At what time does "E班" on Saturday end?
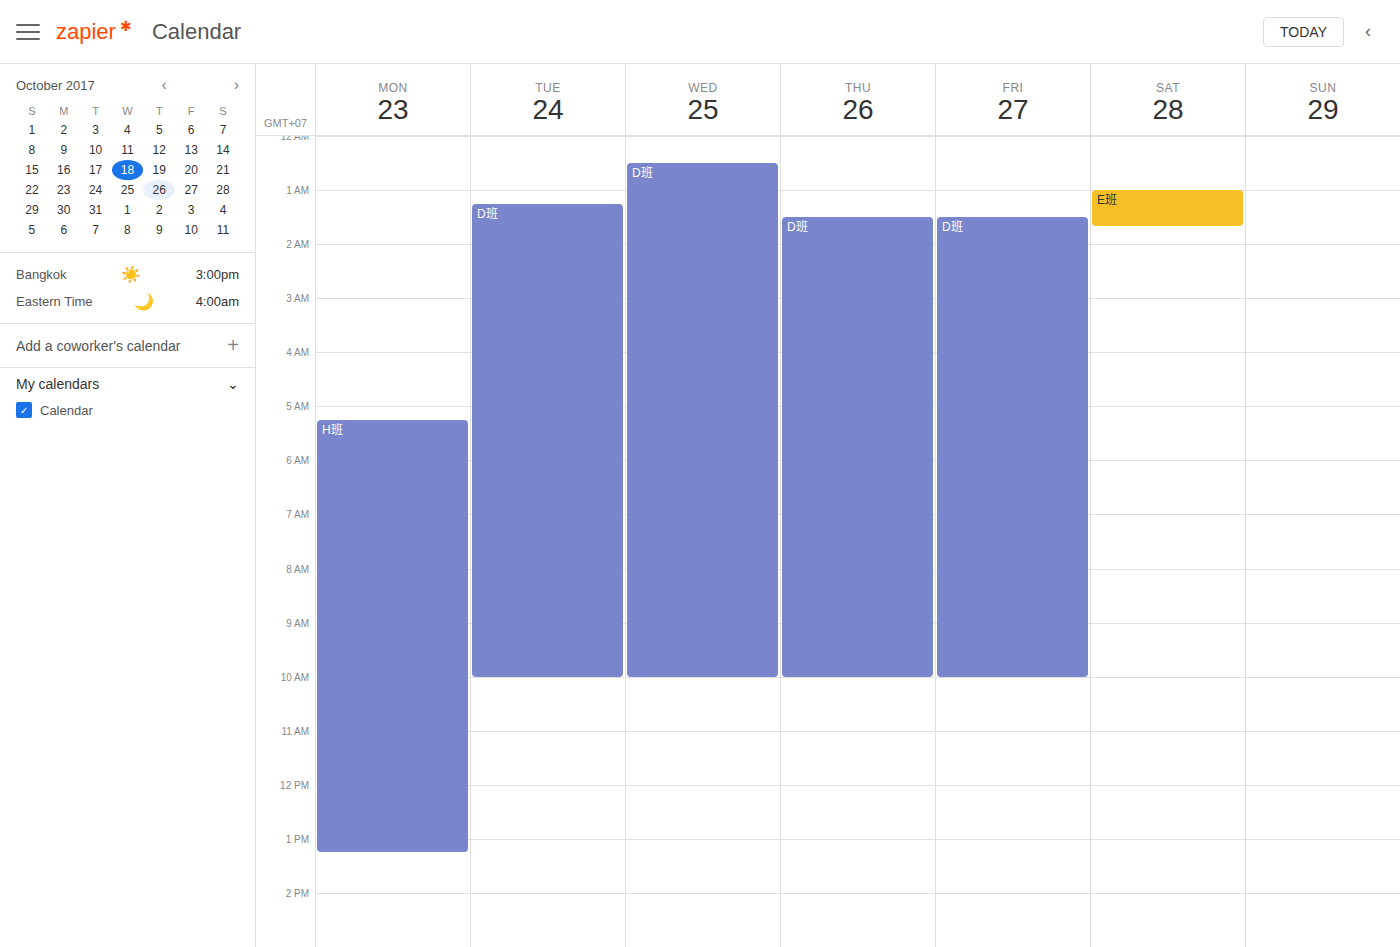
1:40 AM